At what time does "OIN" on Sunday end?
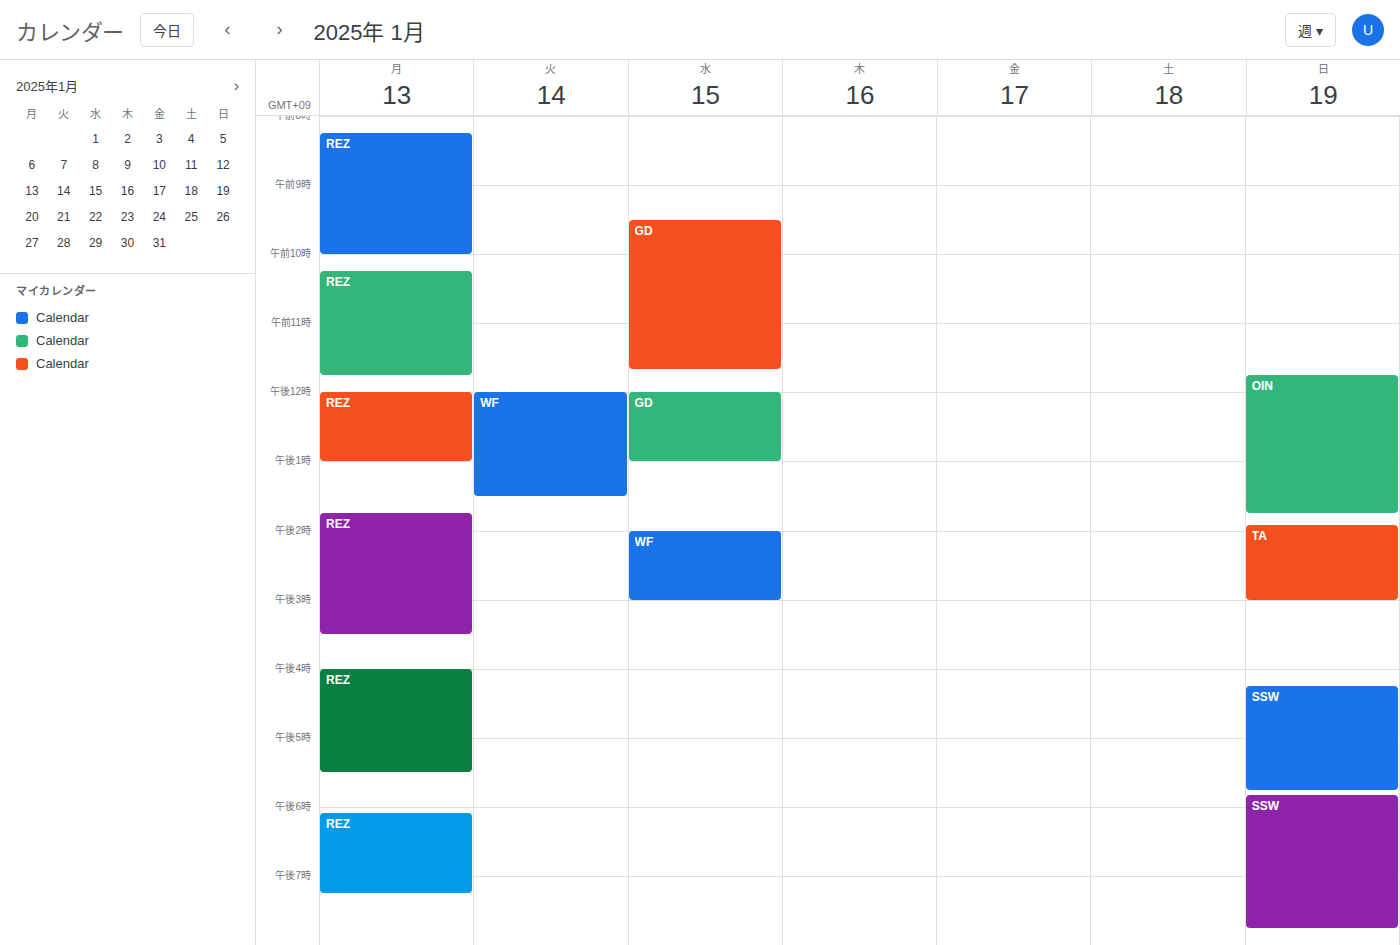
1:45 PM